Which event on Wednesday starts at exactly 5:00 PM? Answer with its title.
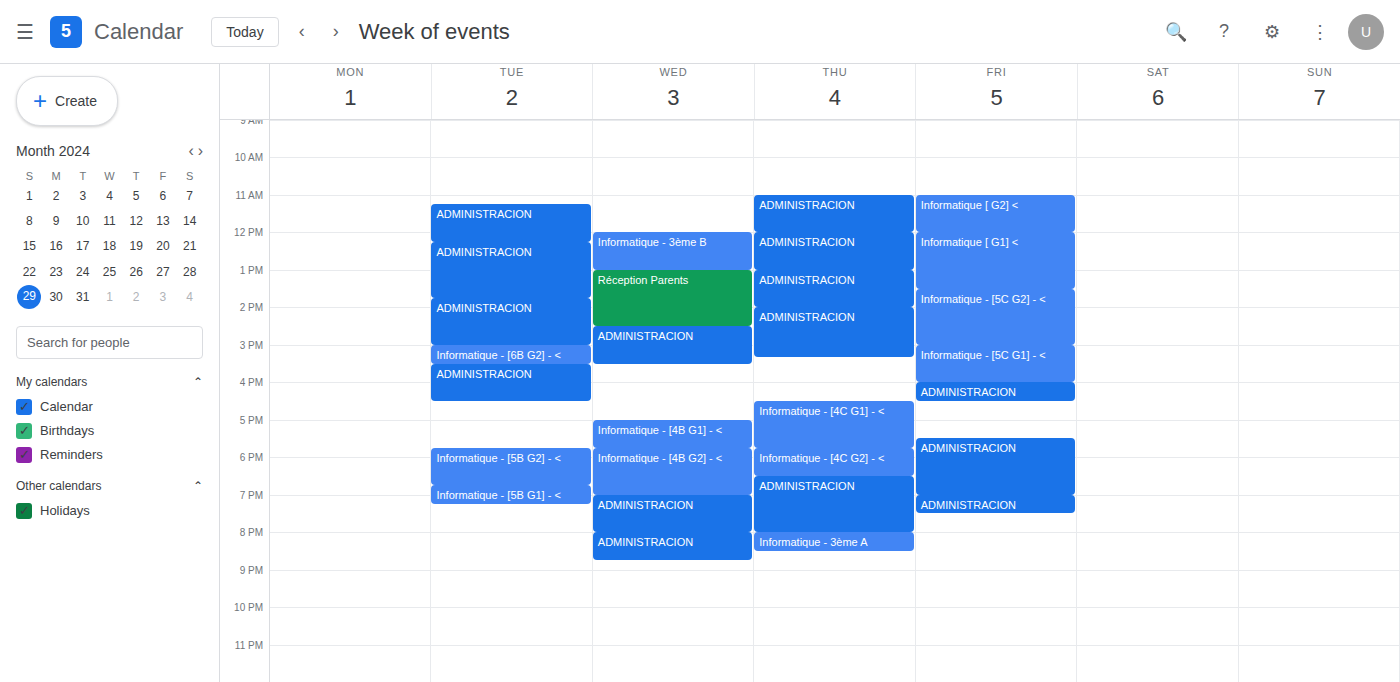
"Informatique - [4B G1] - <"